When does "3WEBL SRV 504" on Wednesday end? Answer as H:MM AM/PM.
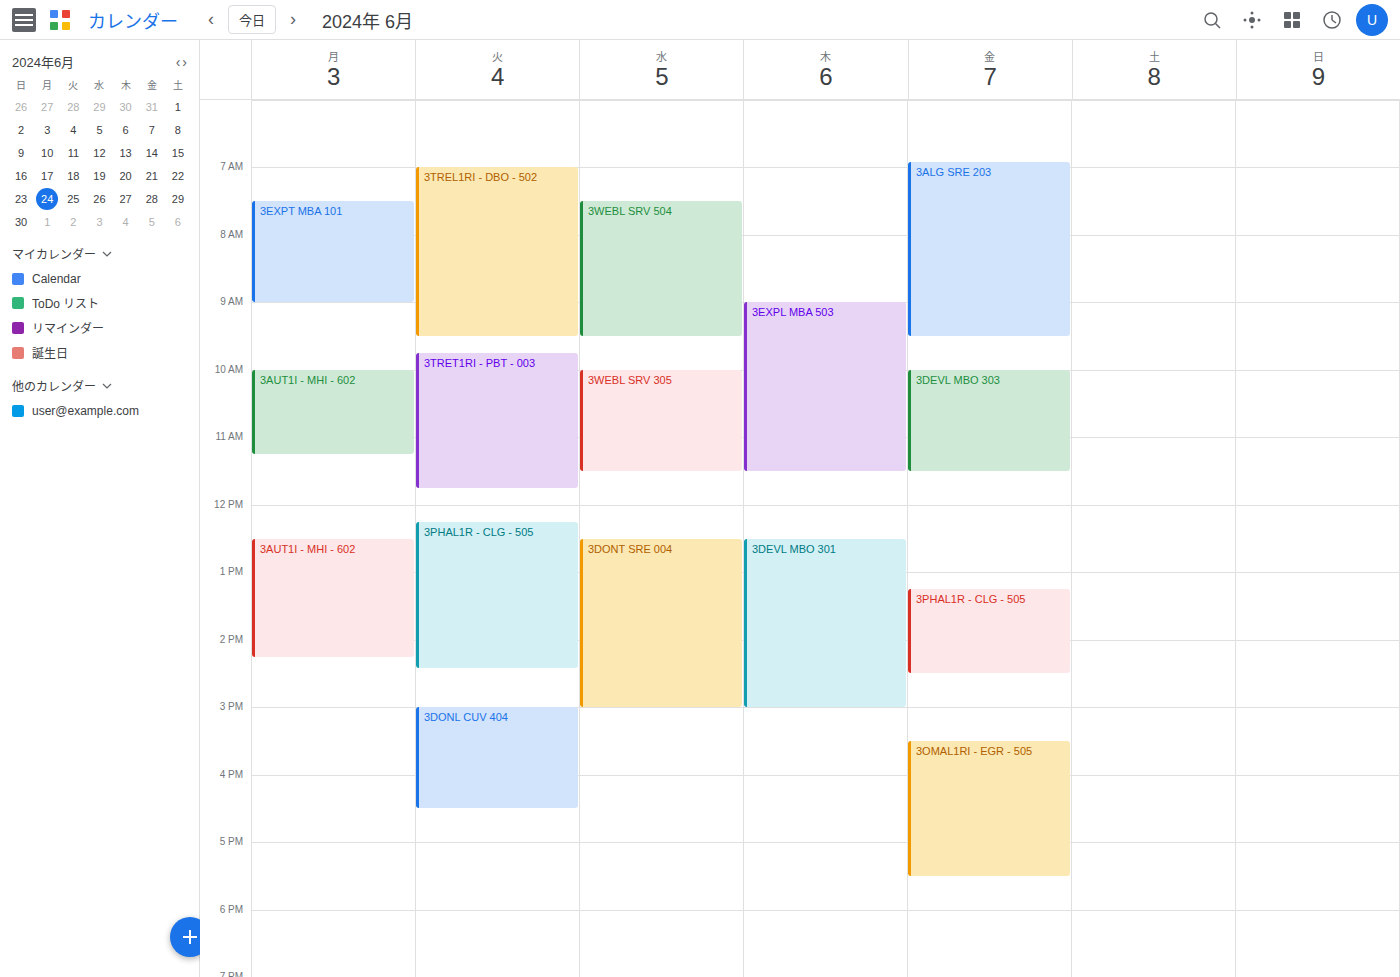
9:30 AM